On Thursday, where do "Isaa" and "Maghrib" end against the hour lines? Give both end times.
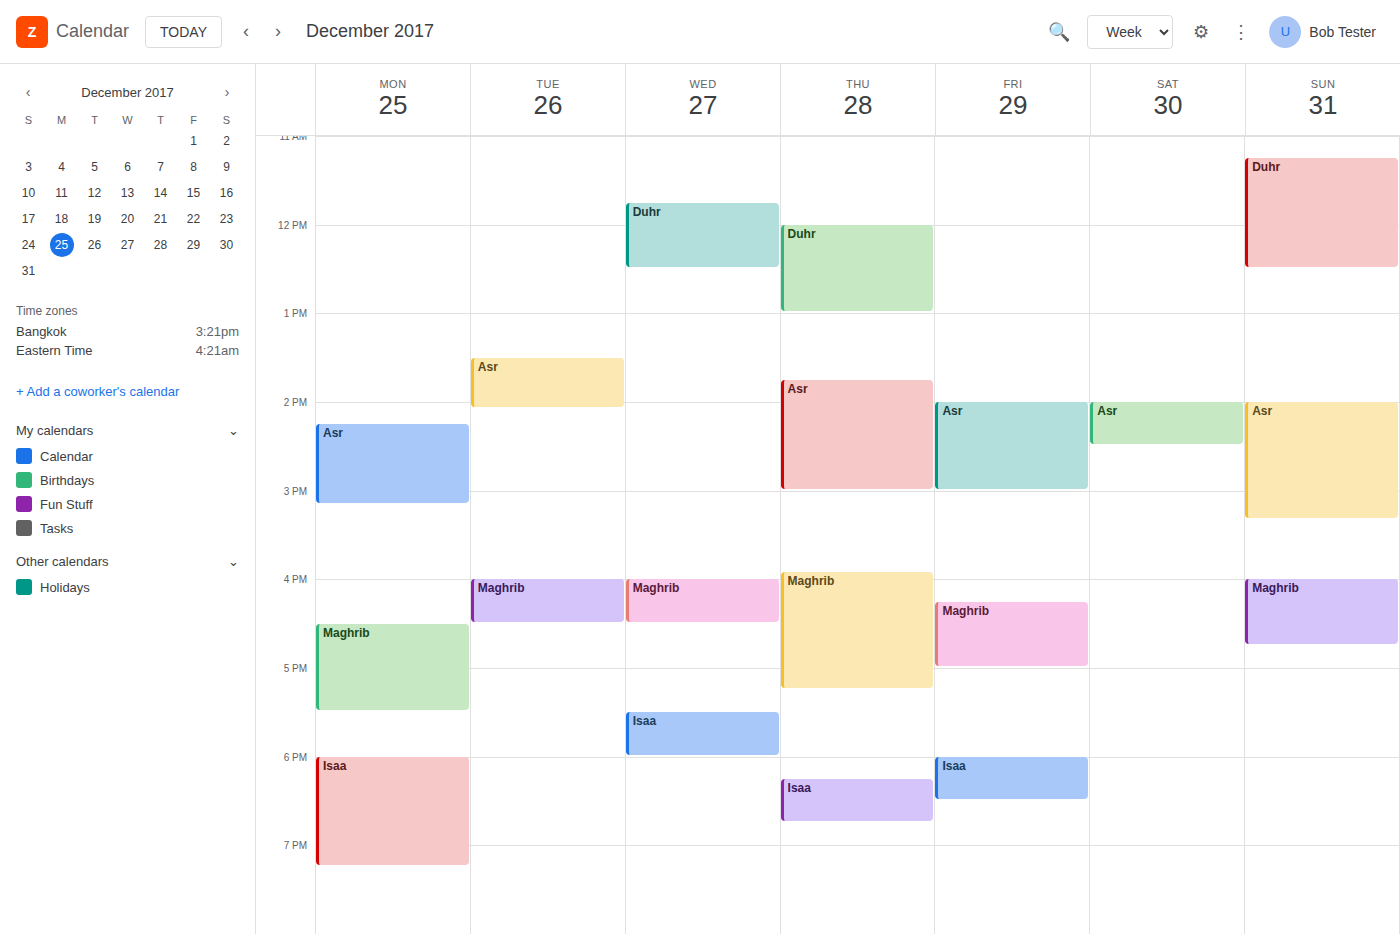
"Isaa": 6:45 PM, neither: three quarters of the way from the 6 PM line to the 7 PM line. "Maghrib": 5:15 PM, neither: a quarter of the way from the 5 PM line to the 6 PM line.